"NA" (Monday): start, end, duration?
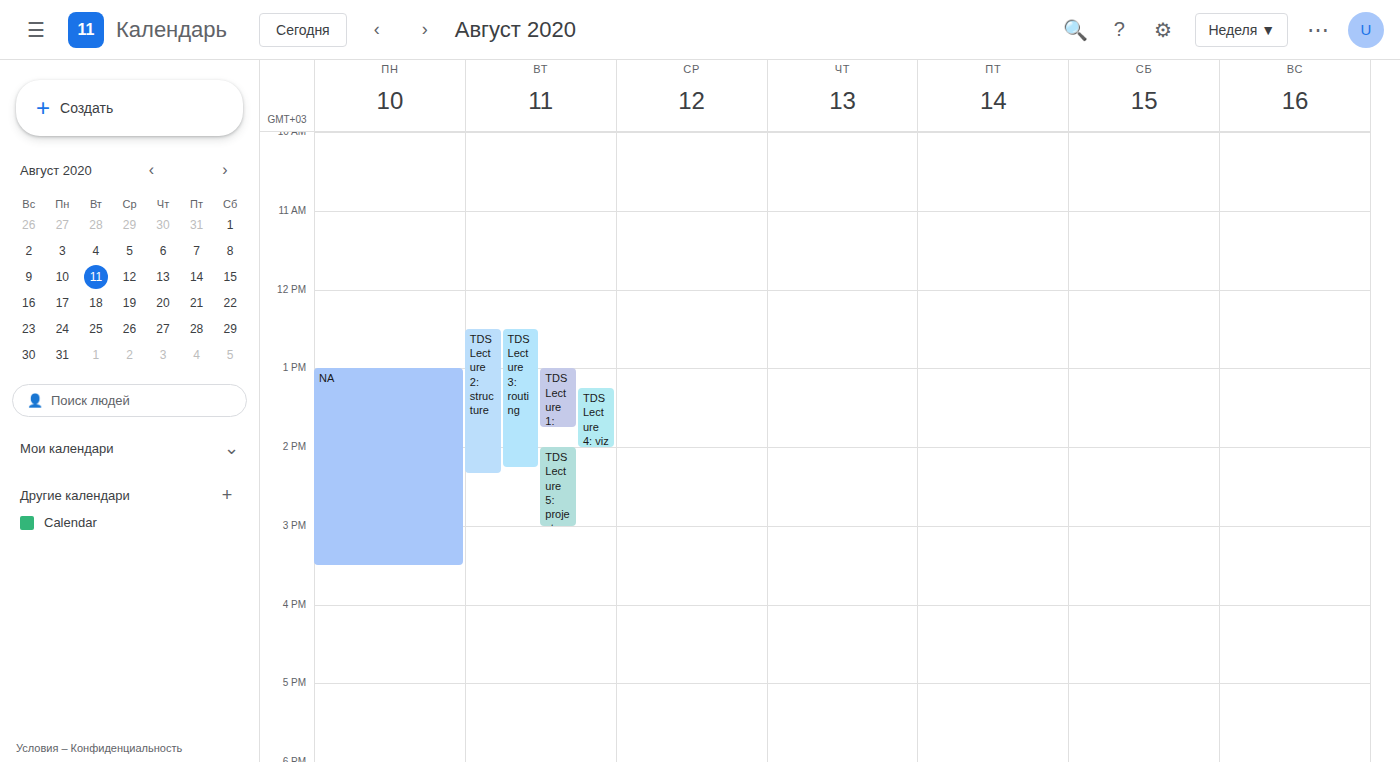
1:00 PM to 3:30 PM, 2 hours 30 minutes